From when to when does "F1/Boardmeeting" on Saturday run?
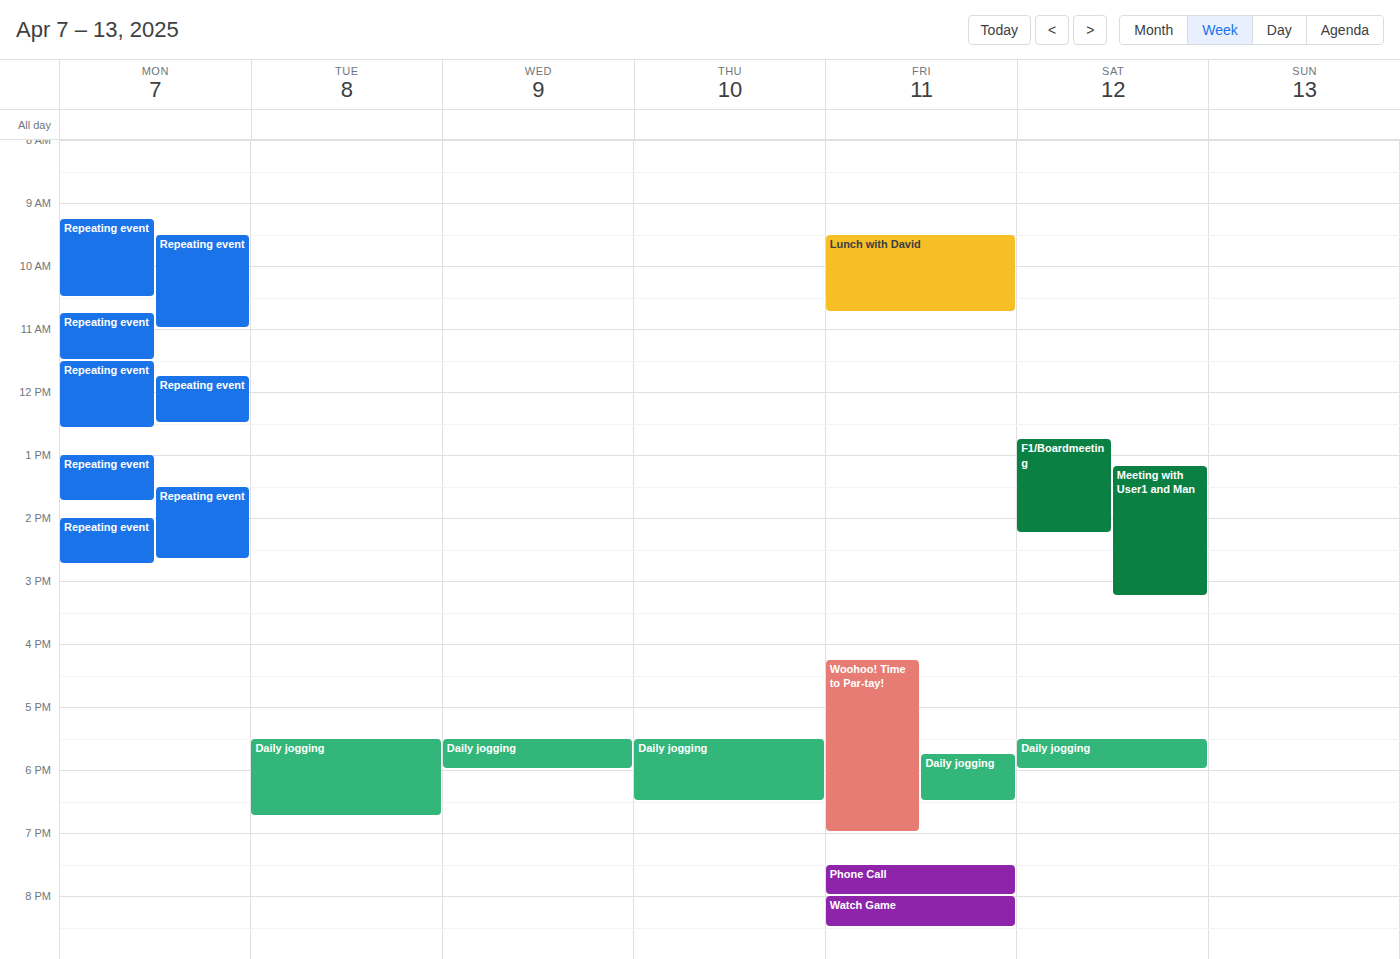
12:45 PM to 2:15 PM